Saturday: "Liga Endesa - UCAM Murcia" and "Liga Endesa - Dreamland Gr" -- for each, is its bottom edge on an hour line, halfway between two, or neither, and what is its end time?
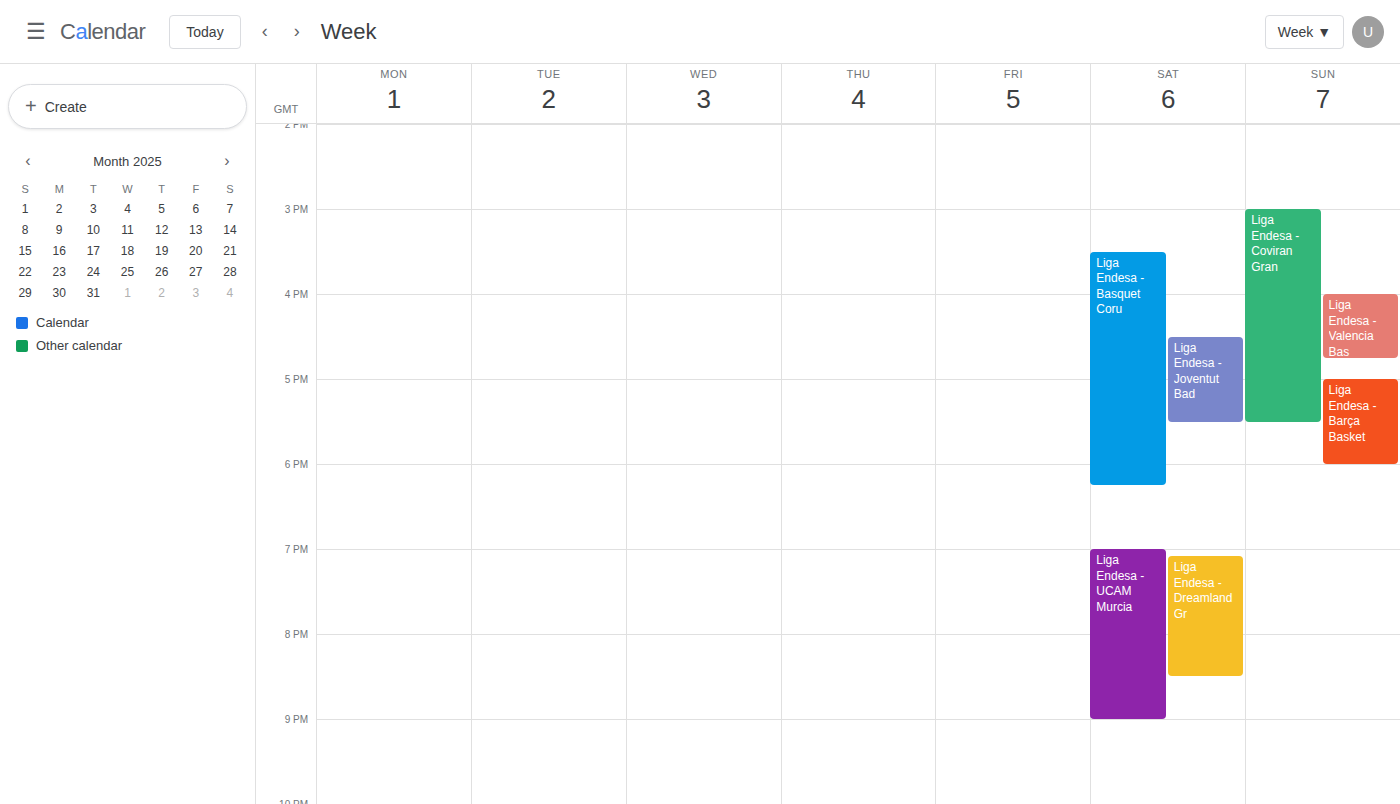
"Liga Endesa - UCAM Murcia": 9:00 PM, exactly on the 9 PM line. "Liga Endesa - Dreamland Gr": 8:30 PM, halfway between the 8 PM and 9 PM lines.